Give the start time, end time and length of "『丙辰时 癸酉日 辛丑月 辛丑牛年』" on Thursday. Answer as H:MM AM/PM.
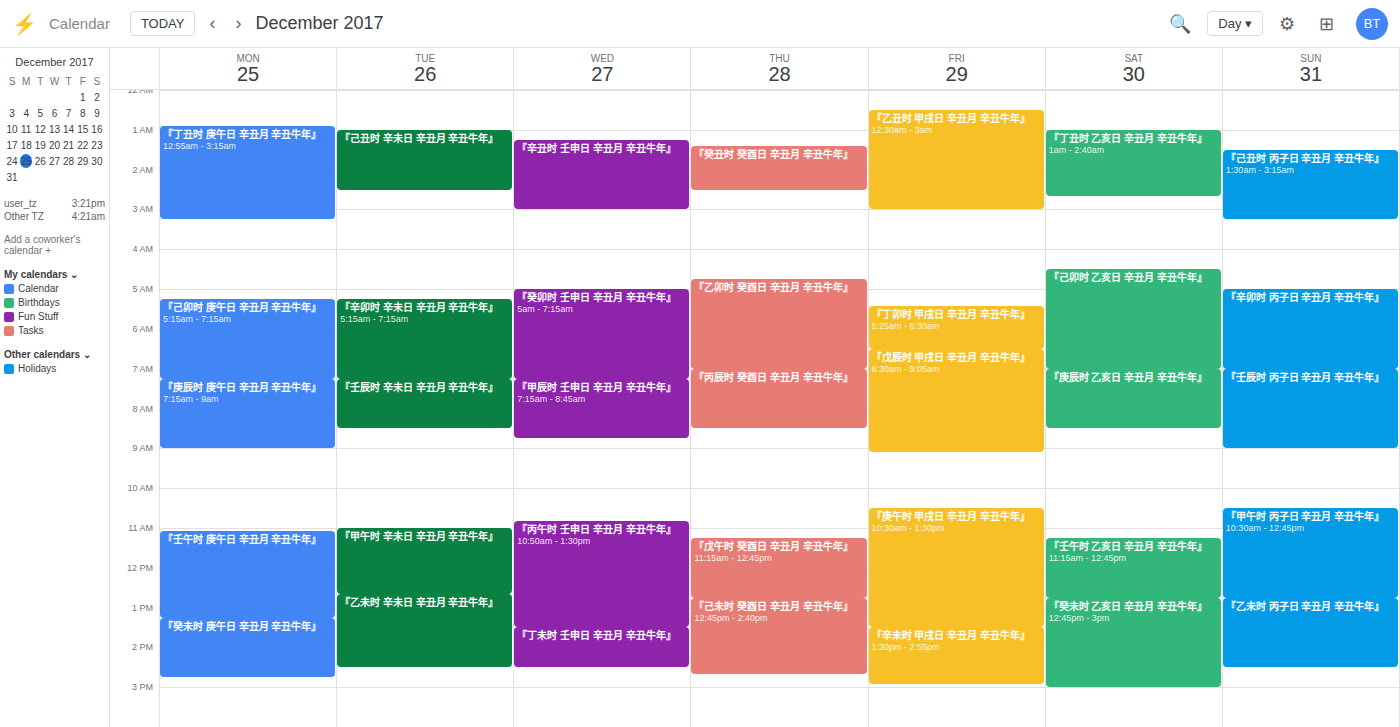
7:00 AM to 8:30 AM, 1 hour 30 minutes